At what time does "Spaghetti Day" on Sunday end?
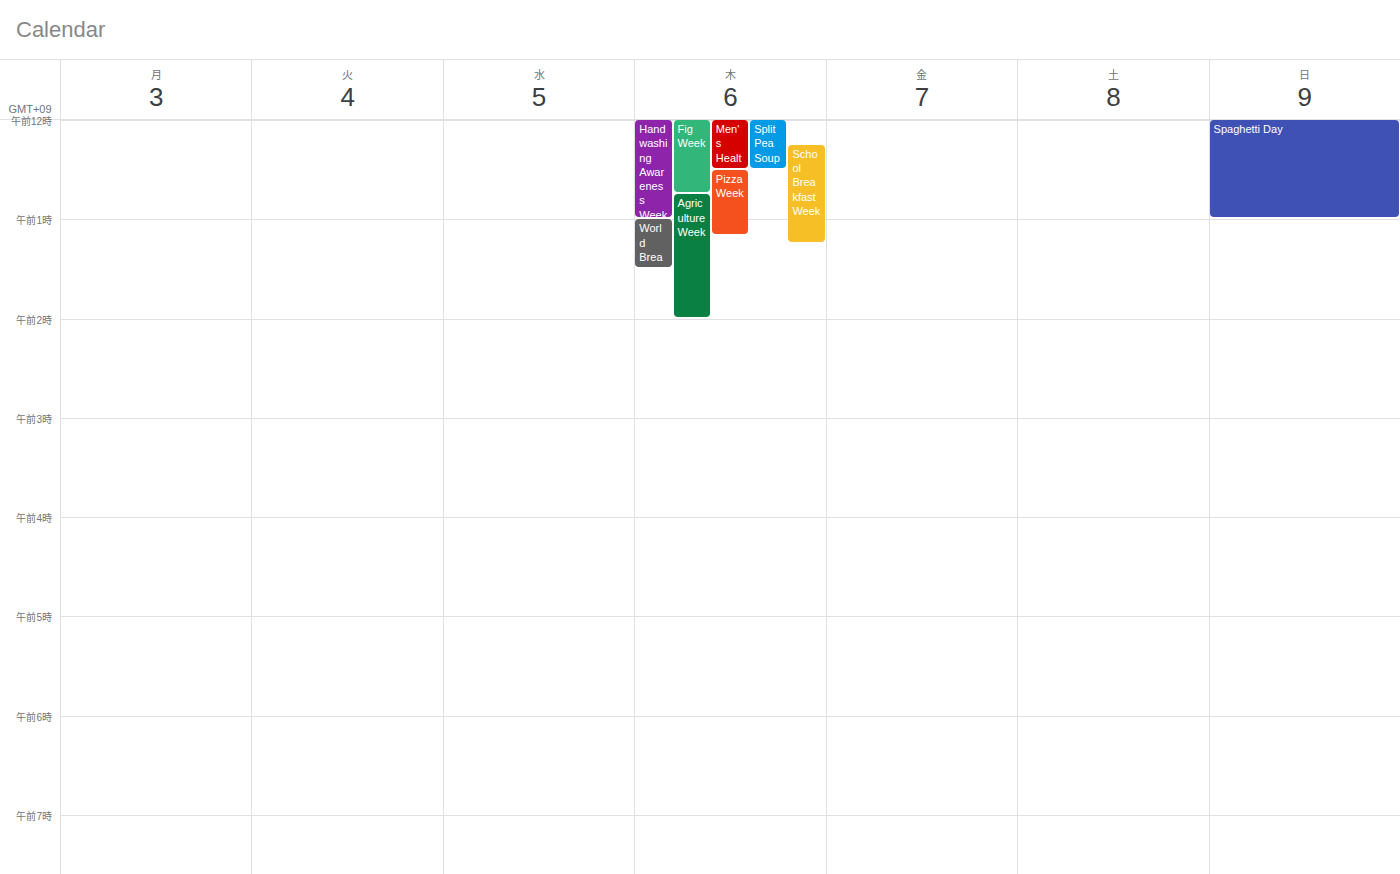
1:00 AM